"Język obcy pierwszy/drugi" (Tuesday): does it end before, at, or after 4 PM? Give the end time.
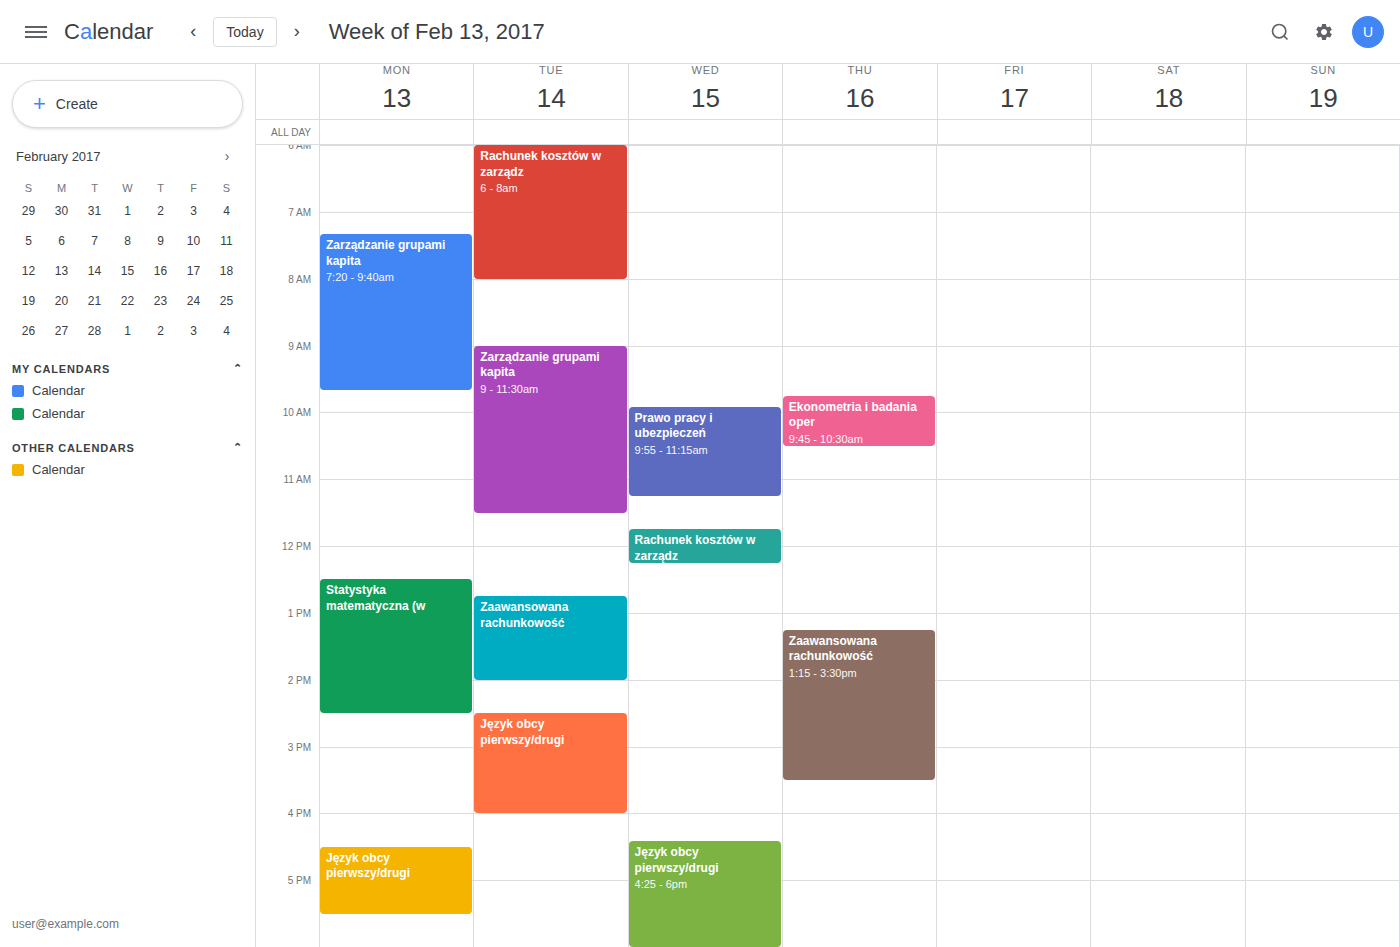
4:00 PM -- exactly at 4 PM, on the 4 PM line.